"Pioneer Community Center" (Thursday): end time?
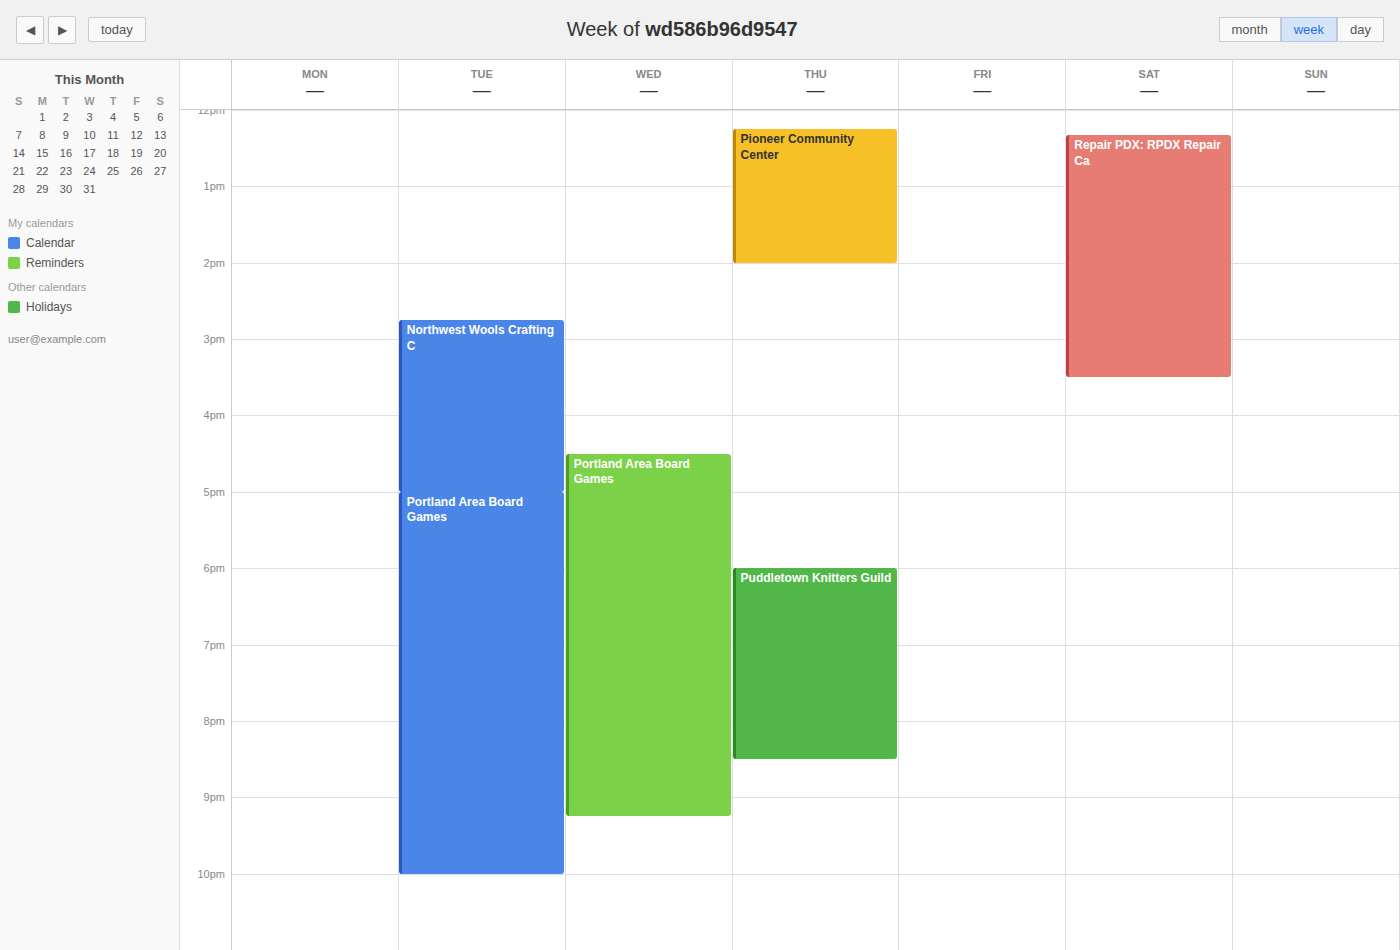
2:00 PM